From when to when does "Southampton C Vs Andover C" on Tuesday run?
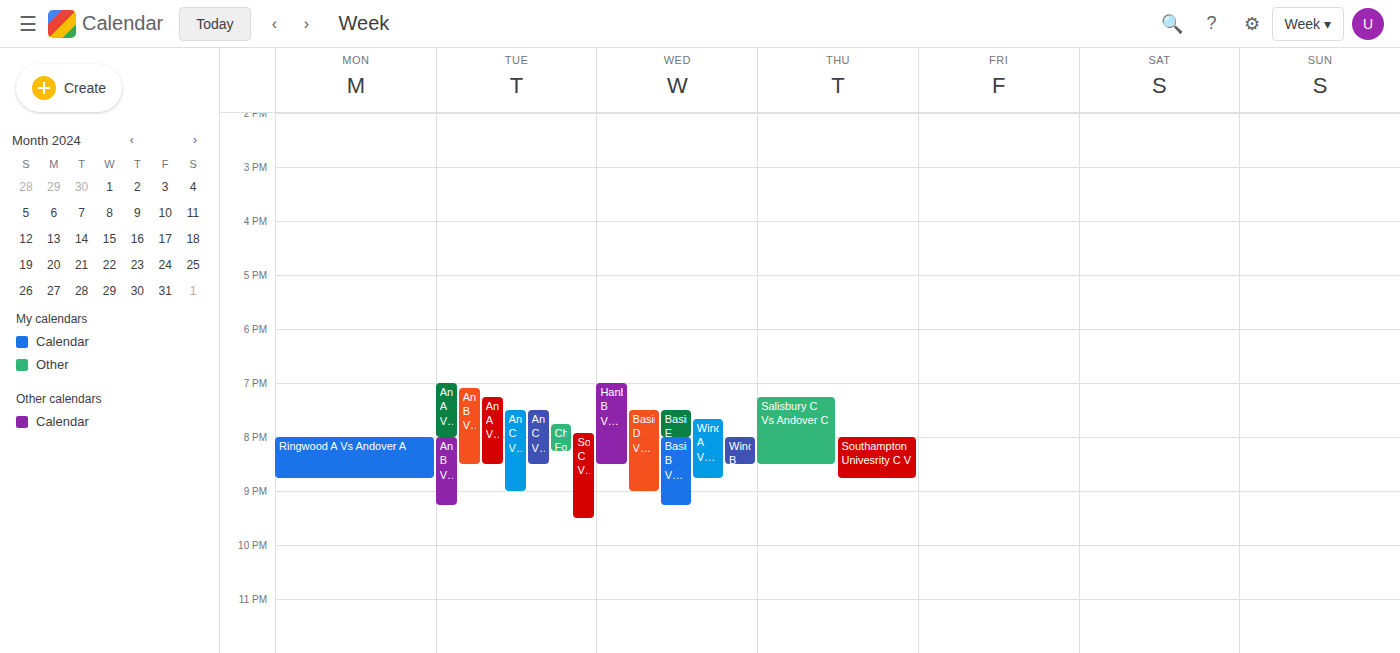
7:55 PM to 9:30 PM